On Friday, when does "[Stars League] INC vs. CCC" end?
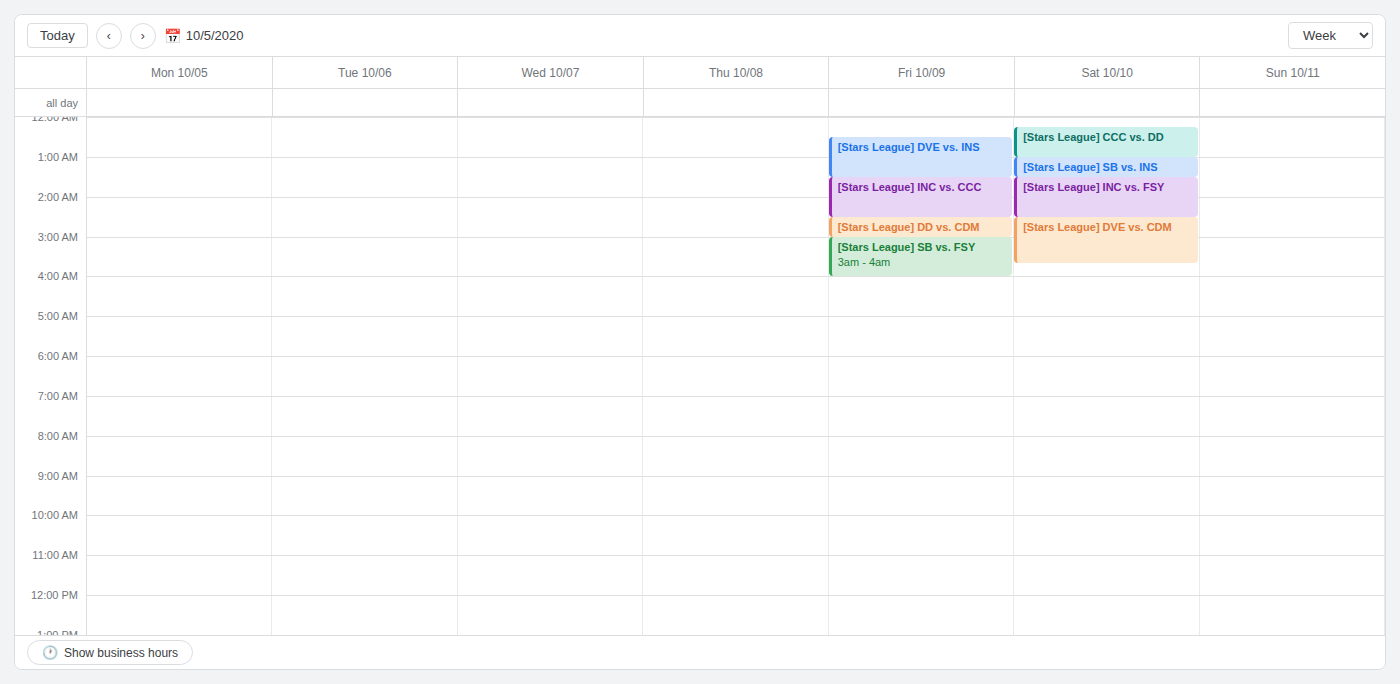
2:30 AM